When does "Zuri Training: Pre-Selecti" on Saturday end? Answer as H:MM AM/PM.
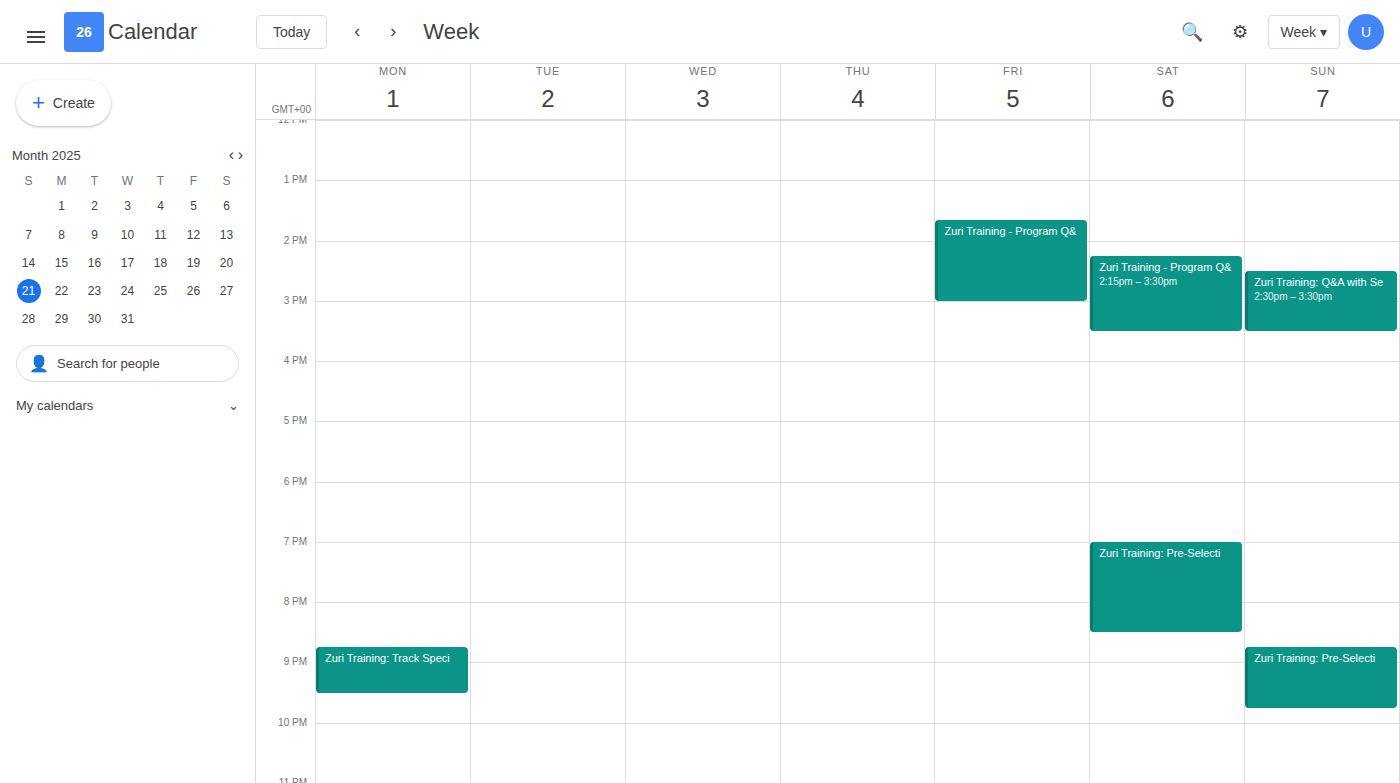
8:30 PM